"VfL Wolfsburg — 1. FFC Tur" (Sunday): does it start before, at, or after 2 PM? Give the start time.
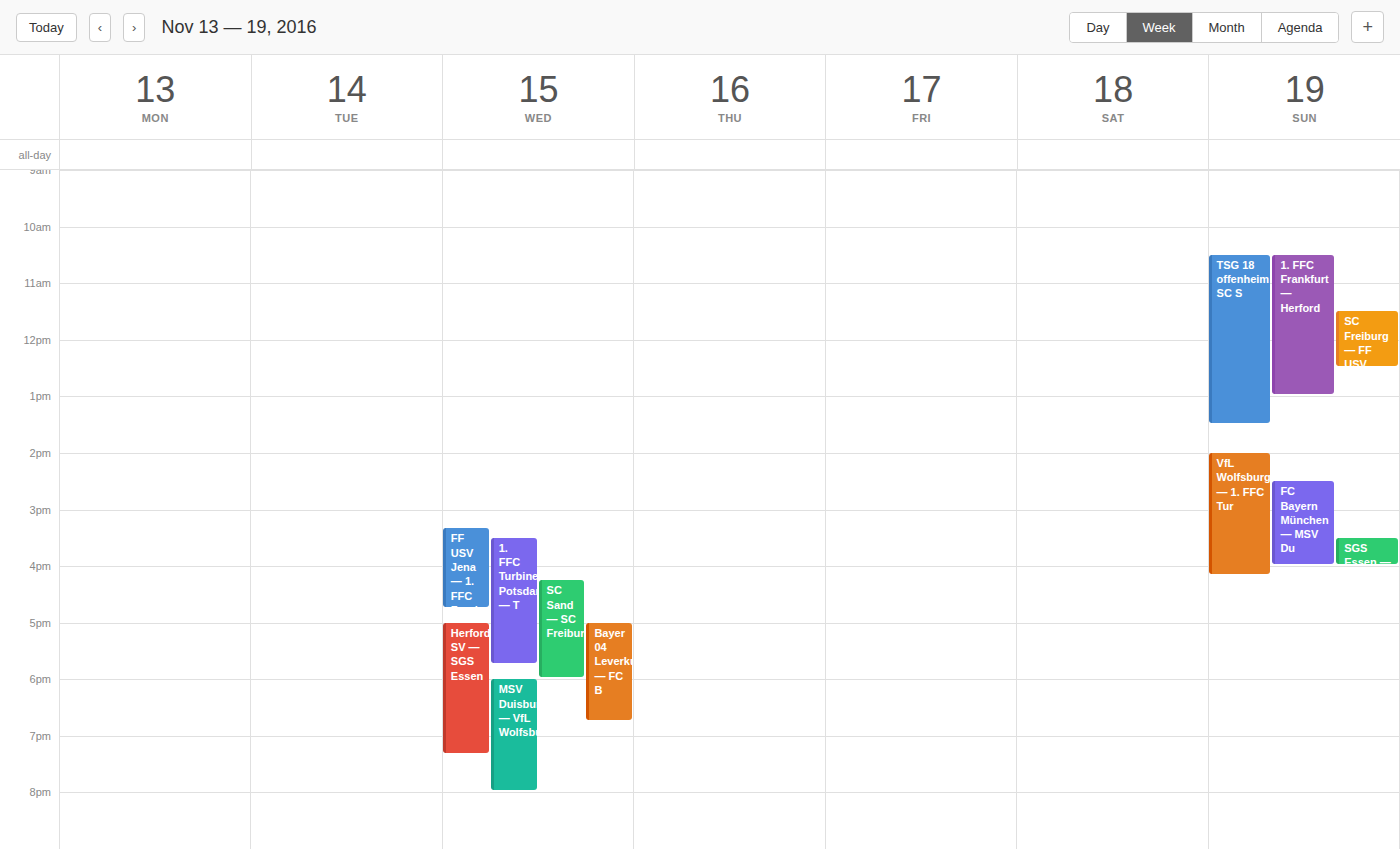
2:00 PM -- exactly at 2 PM, on the 2 PM line.